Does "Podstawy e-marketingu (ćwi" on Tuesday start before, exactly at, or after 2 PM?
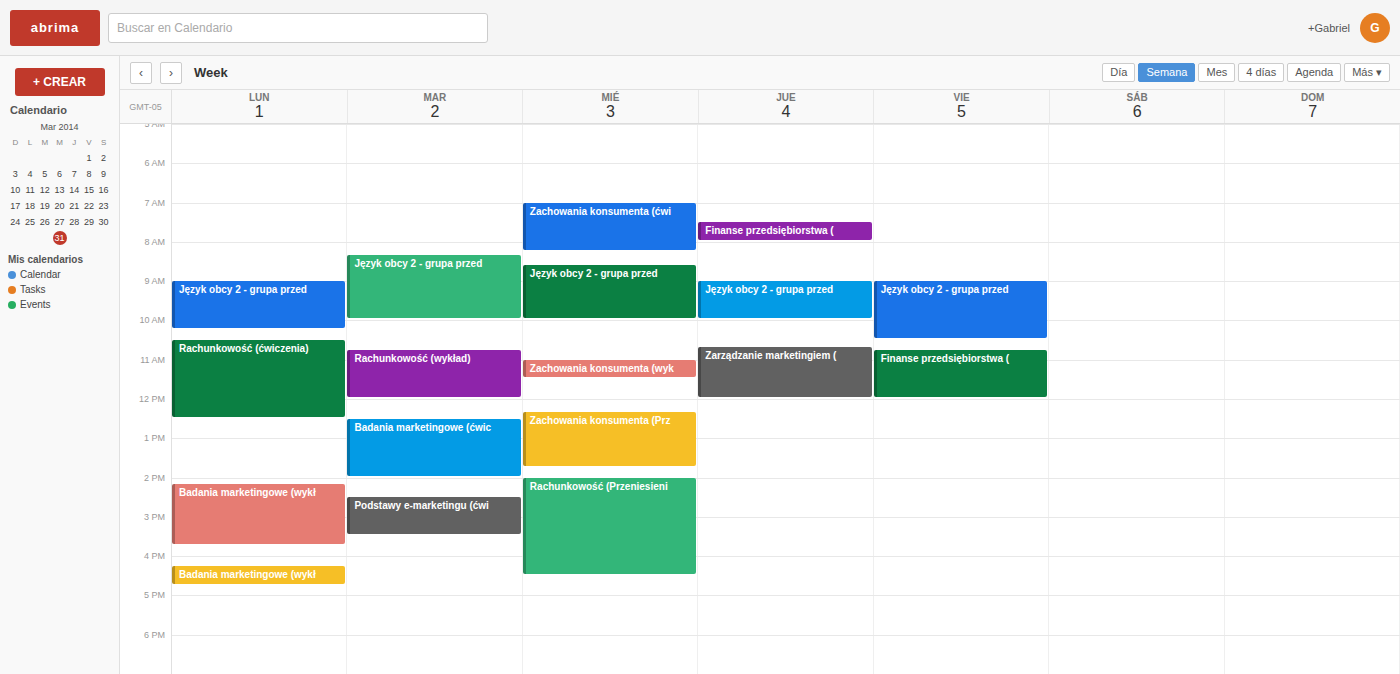
2:30 PM -- after 2 PM, 30 minutes below the 2 PM line.